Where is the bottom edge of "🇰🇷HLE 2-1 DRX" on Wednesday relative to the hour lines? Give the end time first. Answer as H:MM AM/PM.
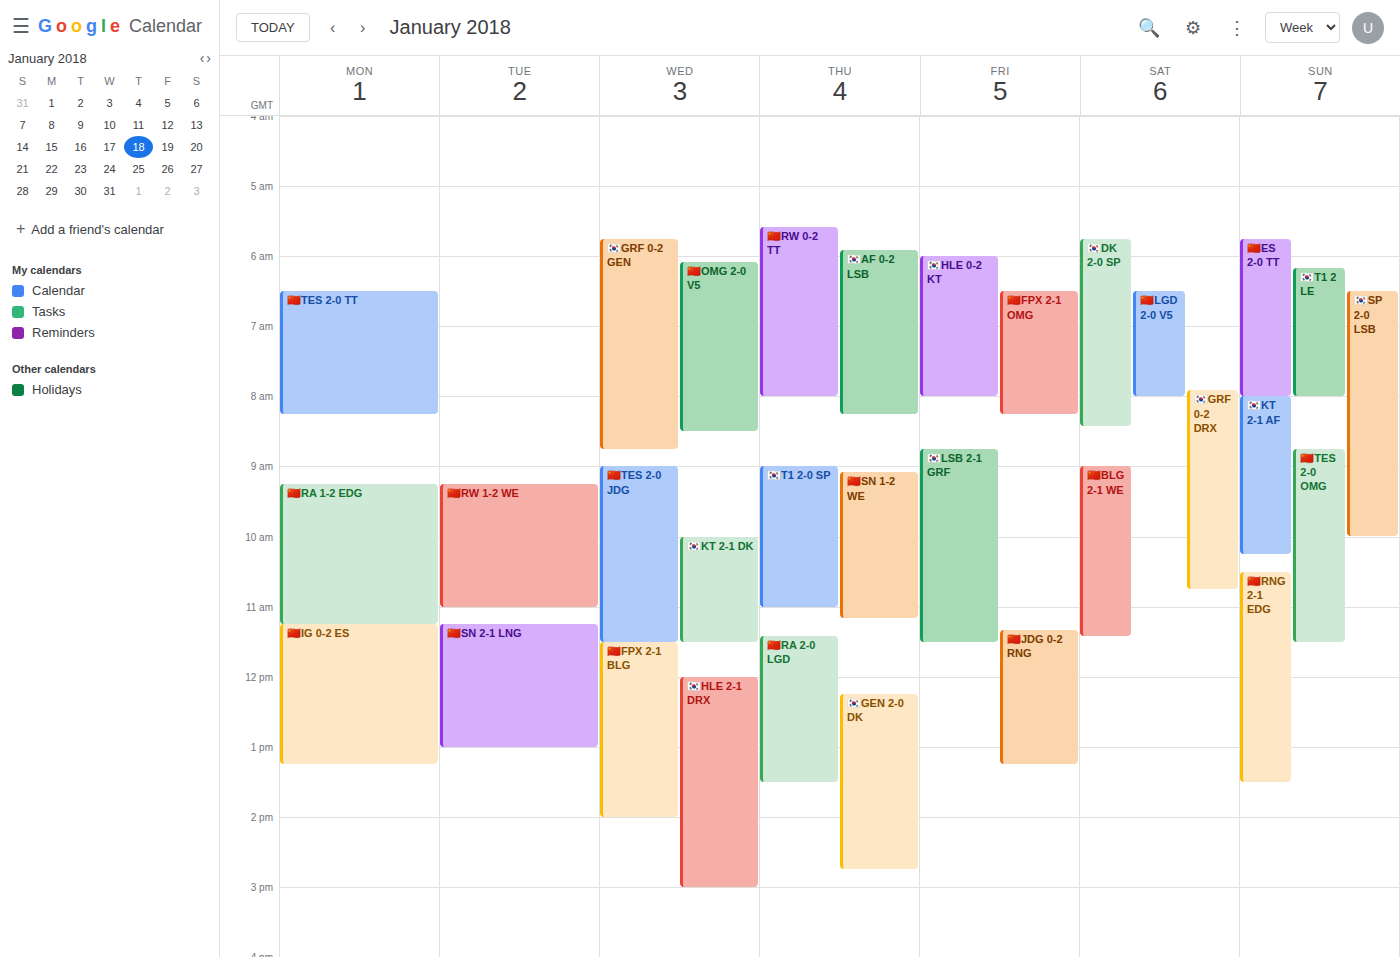
3:00 PM -- exactly on the 3 PM line.